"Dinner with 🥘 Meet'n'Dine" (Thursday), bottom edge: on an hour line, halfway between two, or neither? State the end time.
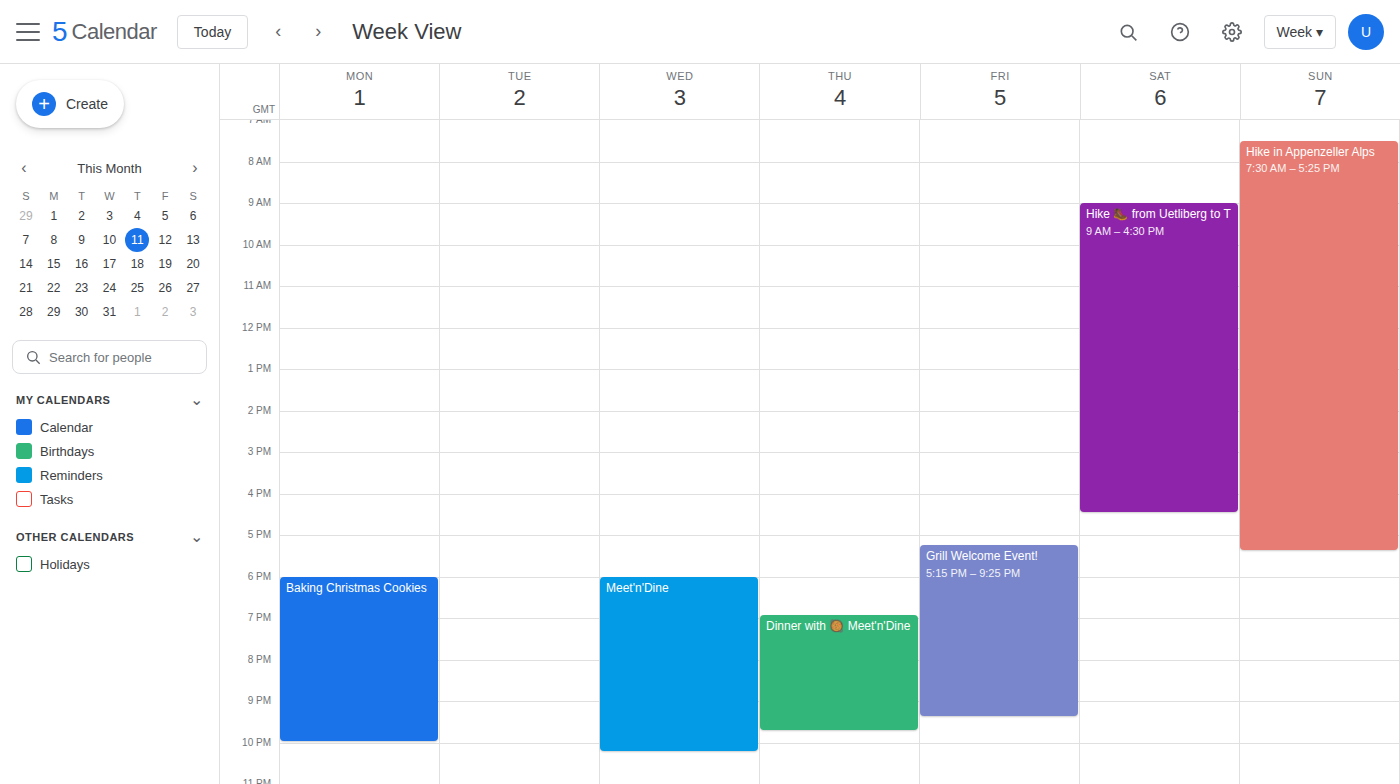
21:45 -- neither: three quarters of the way from the 21:00 line to the 22:00 line.